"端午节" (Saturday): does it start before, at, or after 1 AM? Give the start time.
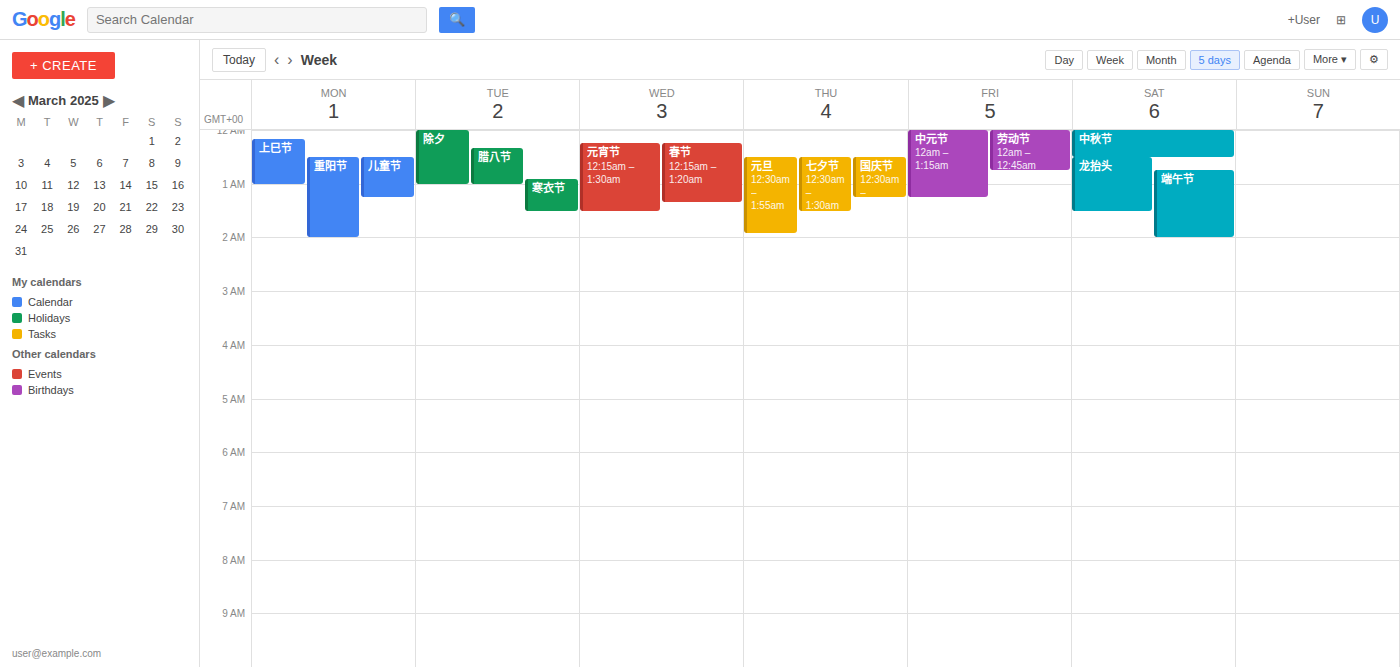
12:45 AM -- before 1 AM, 15 minutes above the 1 AM line.